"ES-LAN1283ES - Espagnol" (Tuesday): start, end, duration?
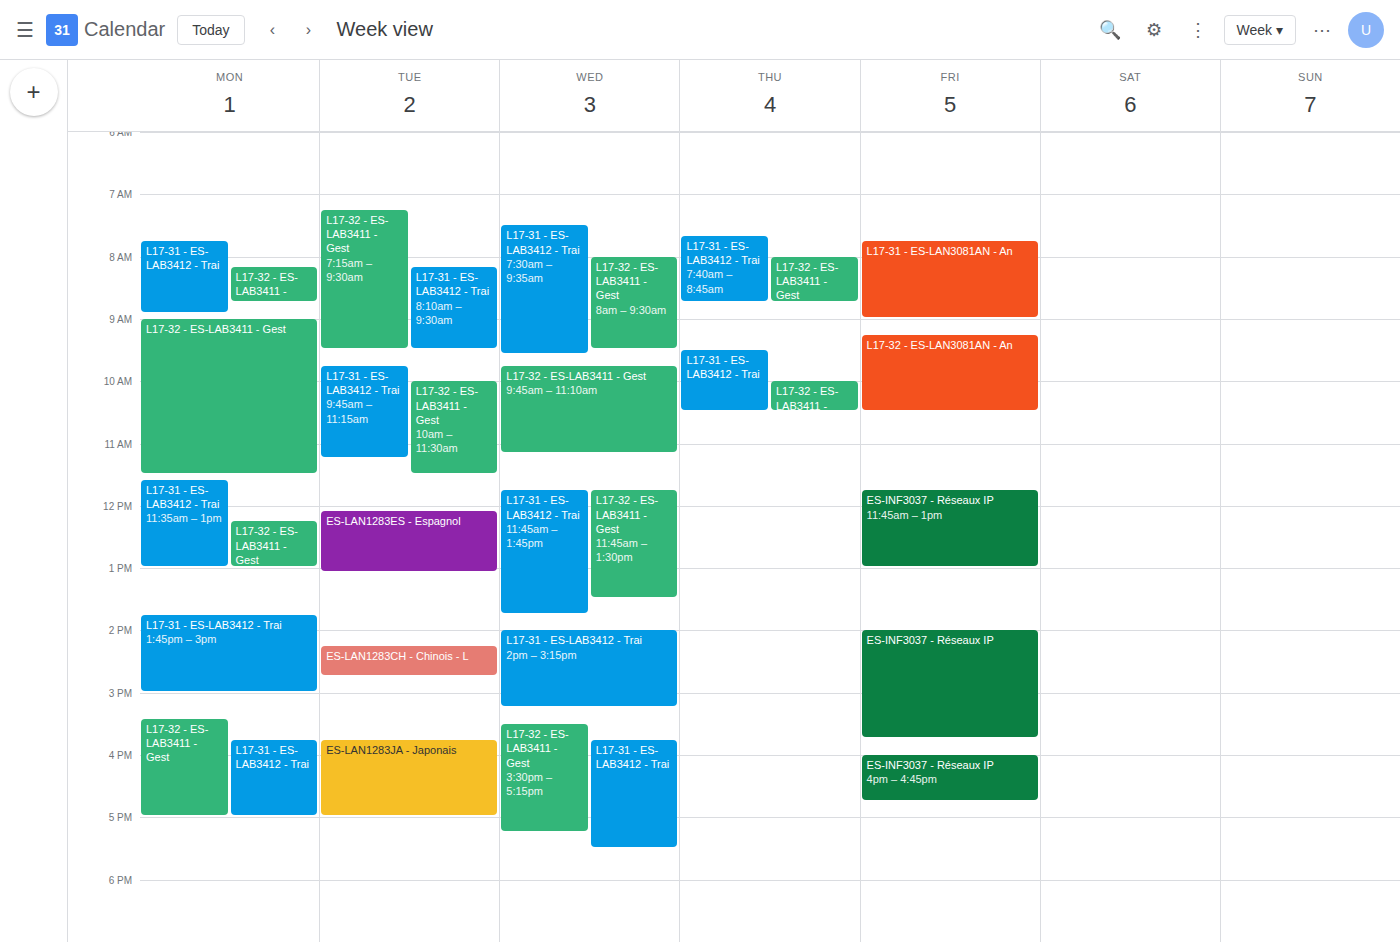
12:05 PM to 1:05 PM, 1 hour